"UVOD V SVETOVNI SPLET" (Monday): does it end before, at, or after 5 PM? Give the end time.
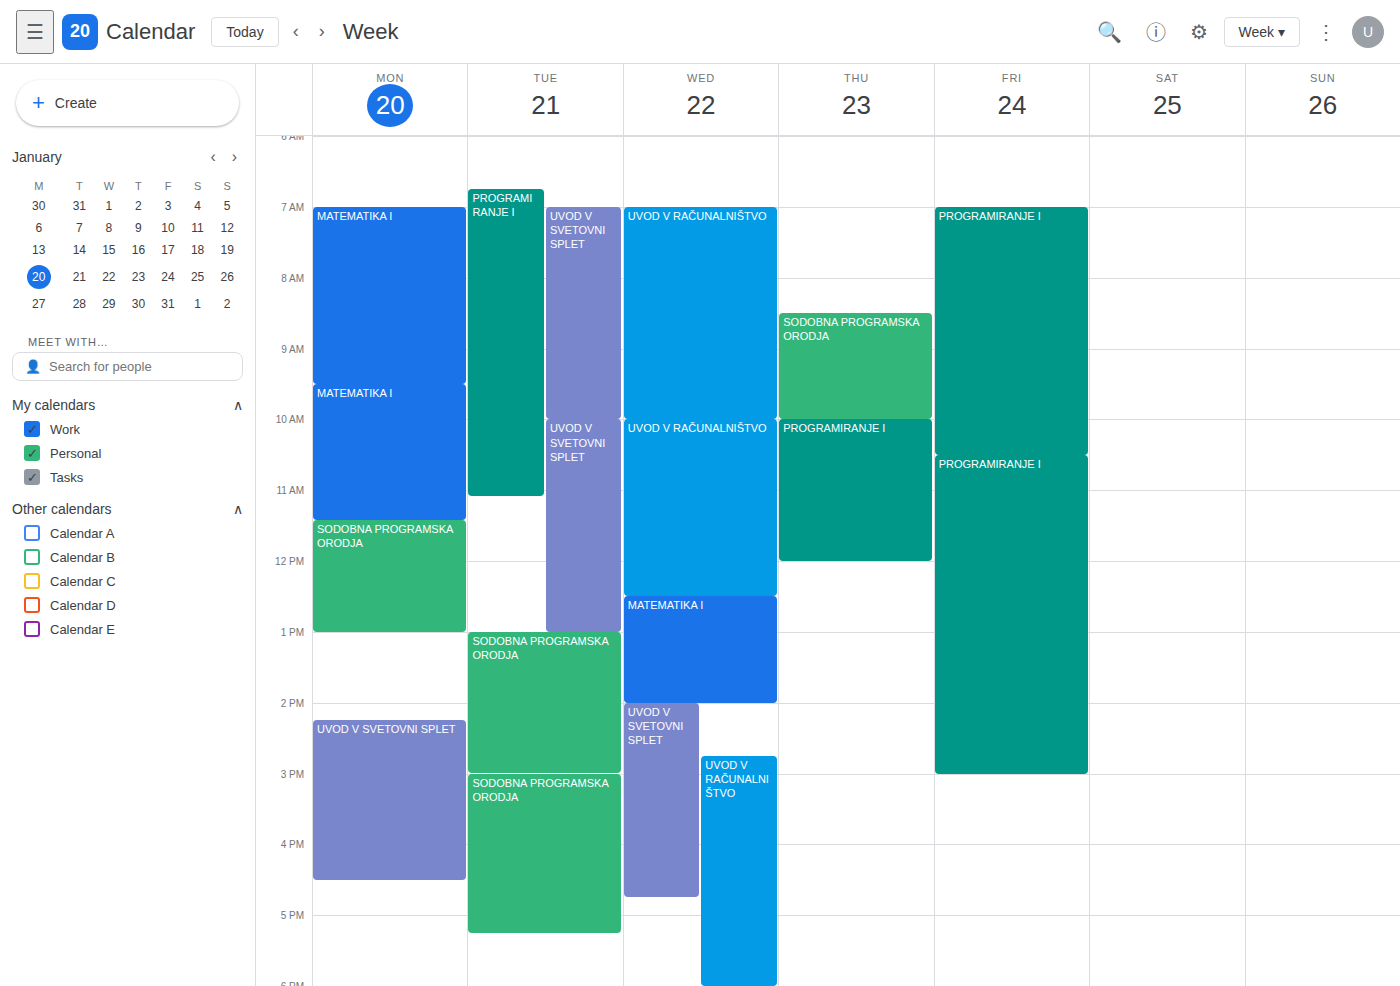
4:30 PM -- before 5 PM, 30 minutes above the 5 PM line.